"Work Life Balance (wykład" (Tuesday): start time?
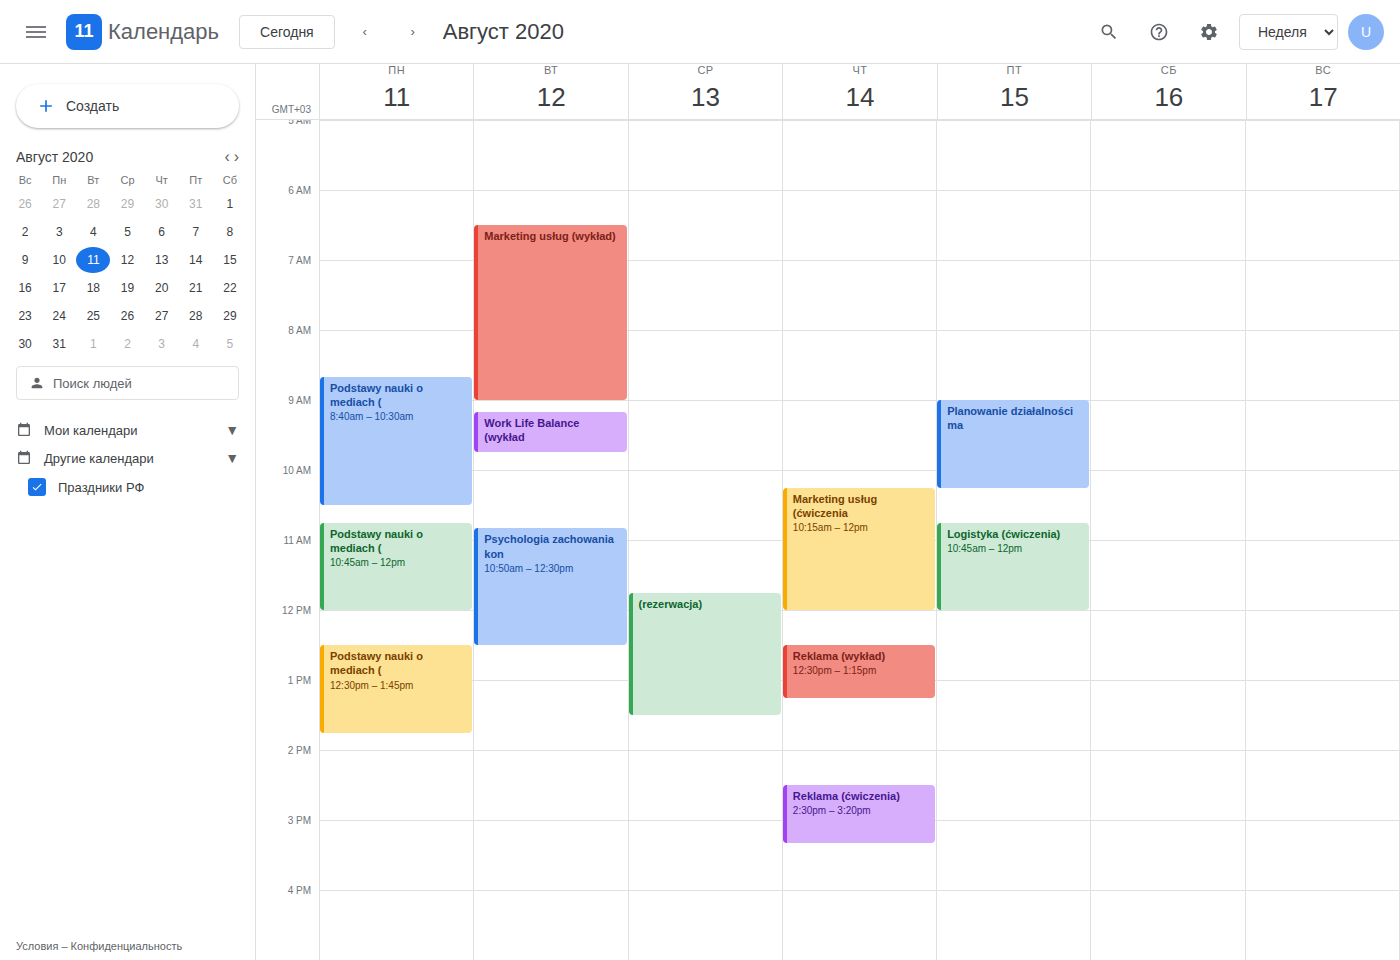
9:10 AM